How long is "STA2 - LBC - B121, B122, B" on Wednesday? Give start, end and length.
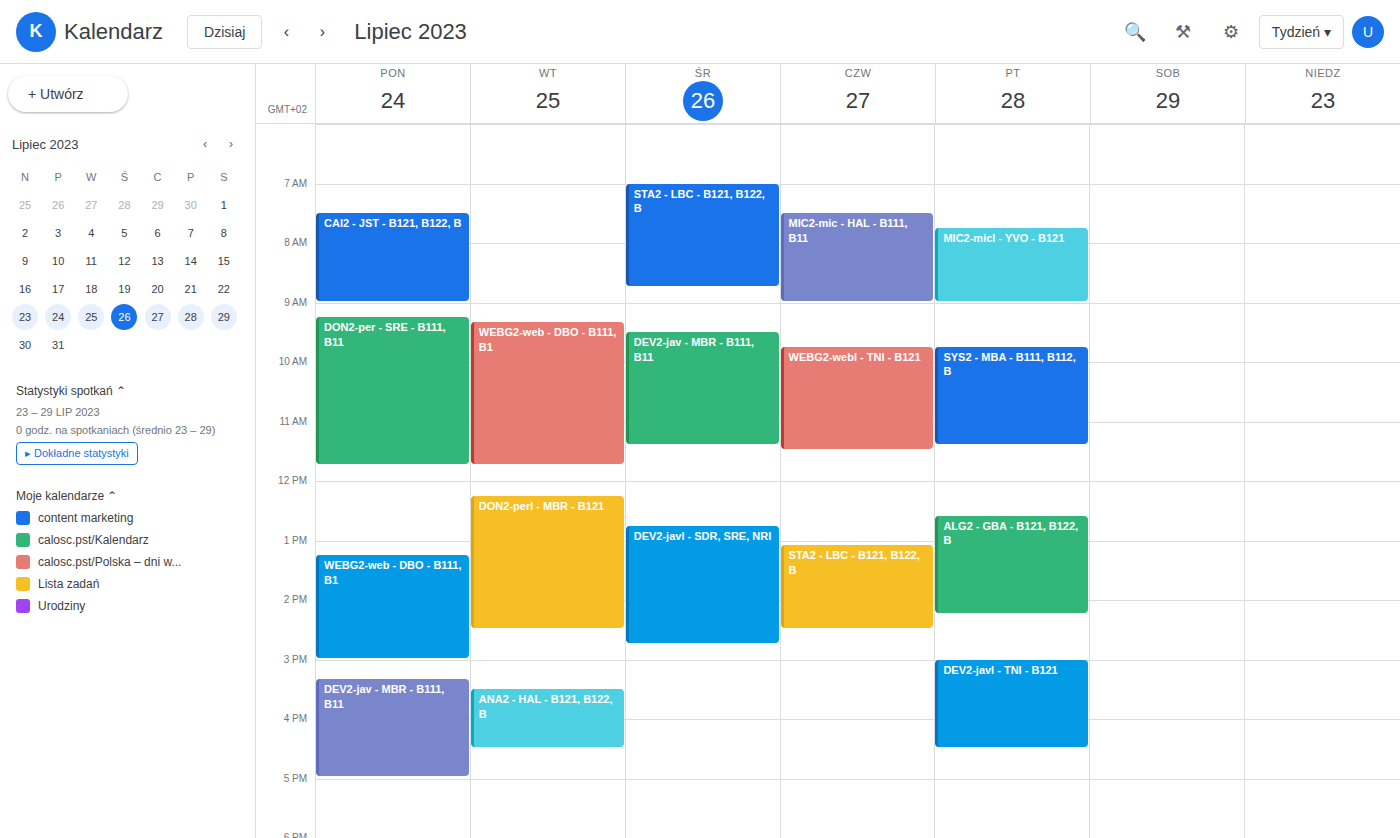
7:00 AM to 8:45 AM, 1 hour 45 minutes